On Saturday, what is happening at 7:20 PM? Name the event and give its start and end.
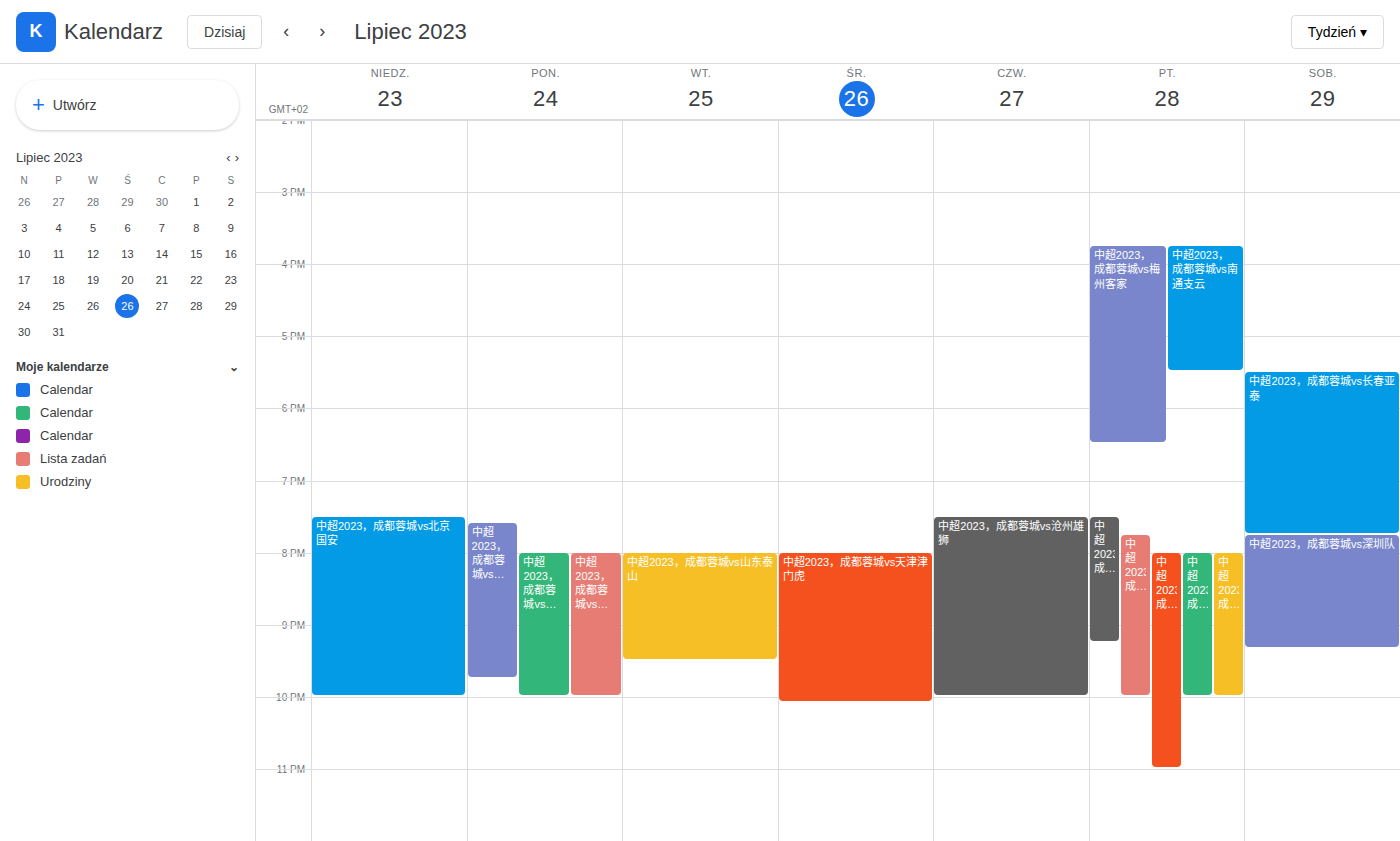
"中超2023，成都蓉城vs长春亚泰", 5:30 PM to 7:45 PM